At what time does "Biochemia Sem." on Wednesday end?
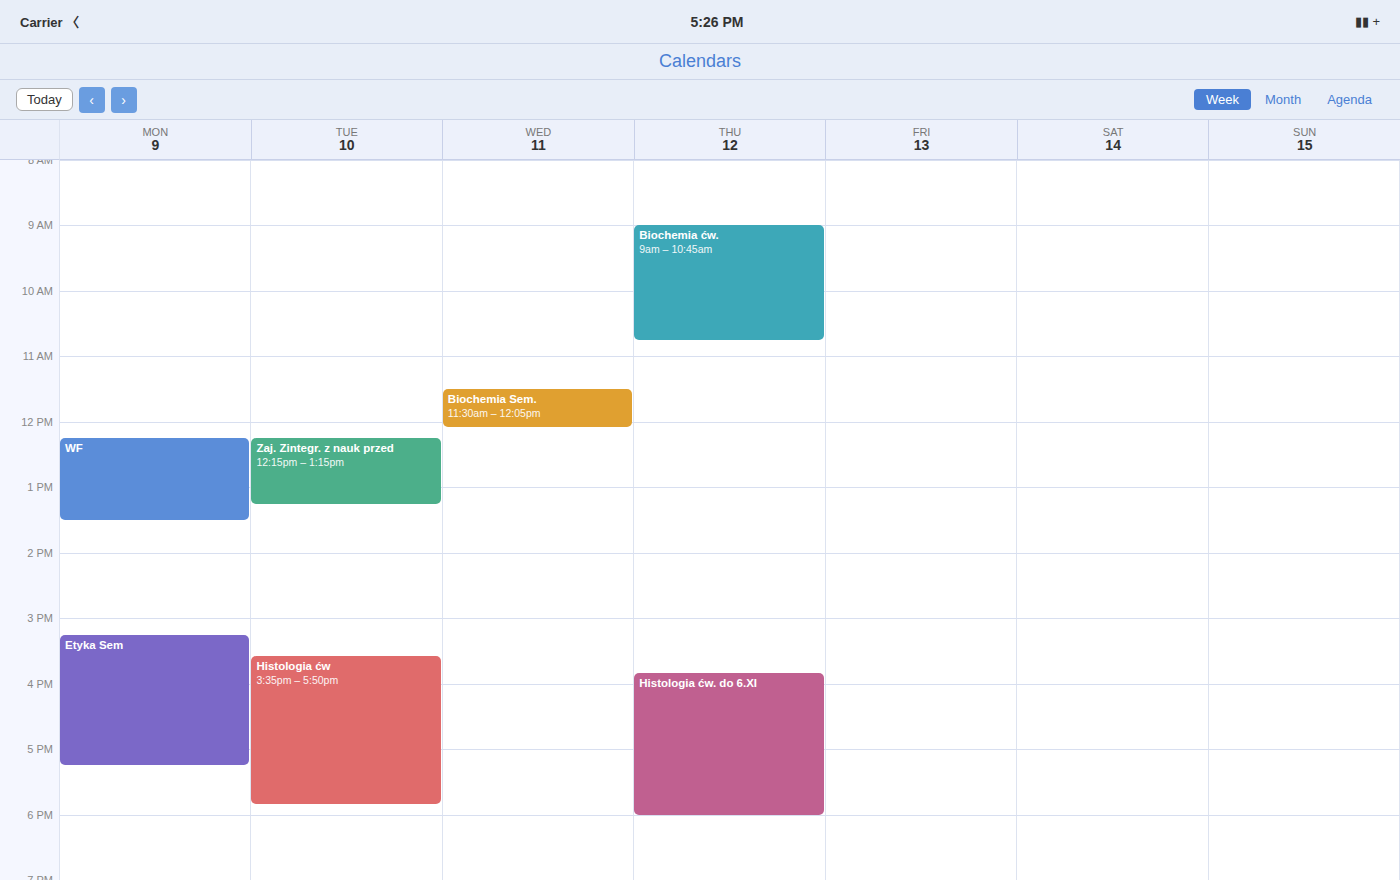
12:05 PM